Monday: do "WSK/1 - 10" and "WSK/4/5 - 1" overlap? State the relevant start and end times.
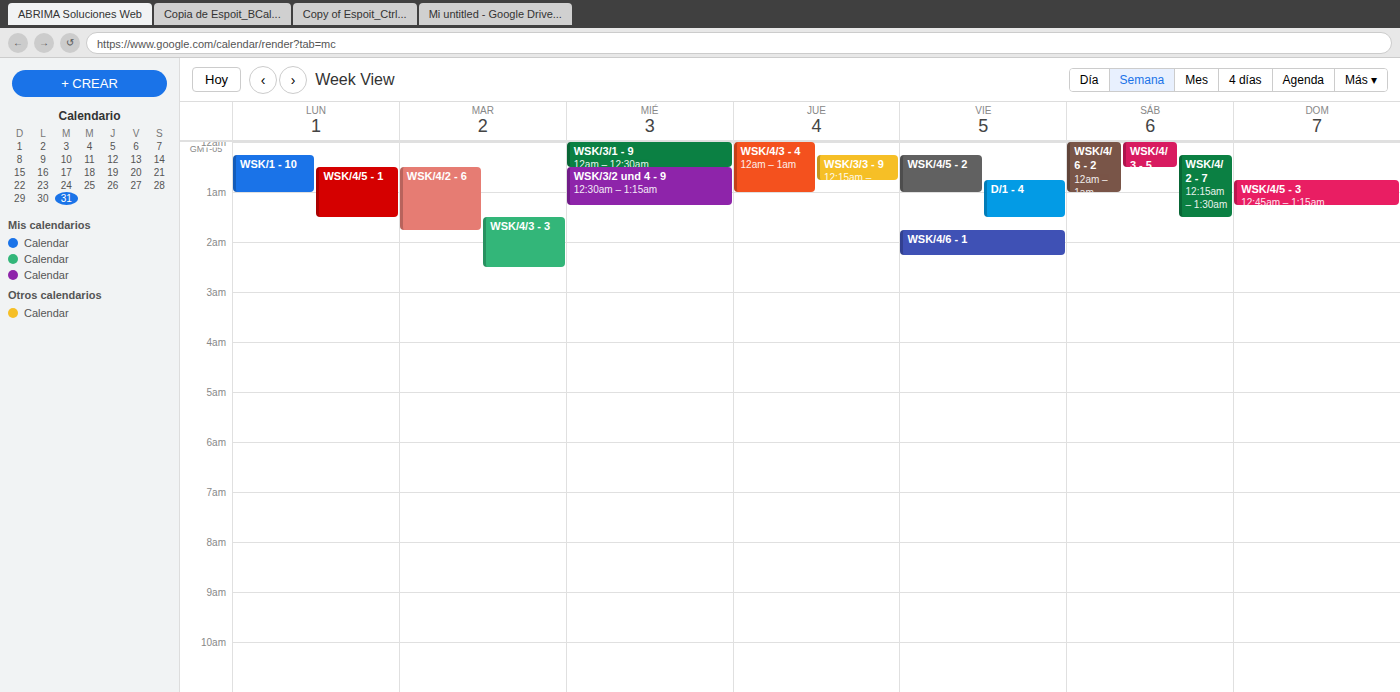
"WSK/4/5 - 1" starts at 12:30 AM, before "WSK/1 - 10" ends at 1:00 AM -- they overlap.